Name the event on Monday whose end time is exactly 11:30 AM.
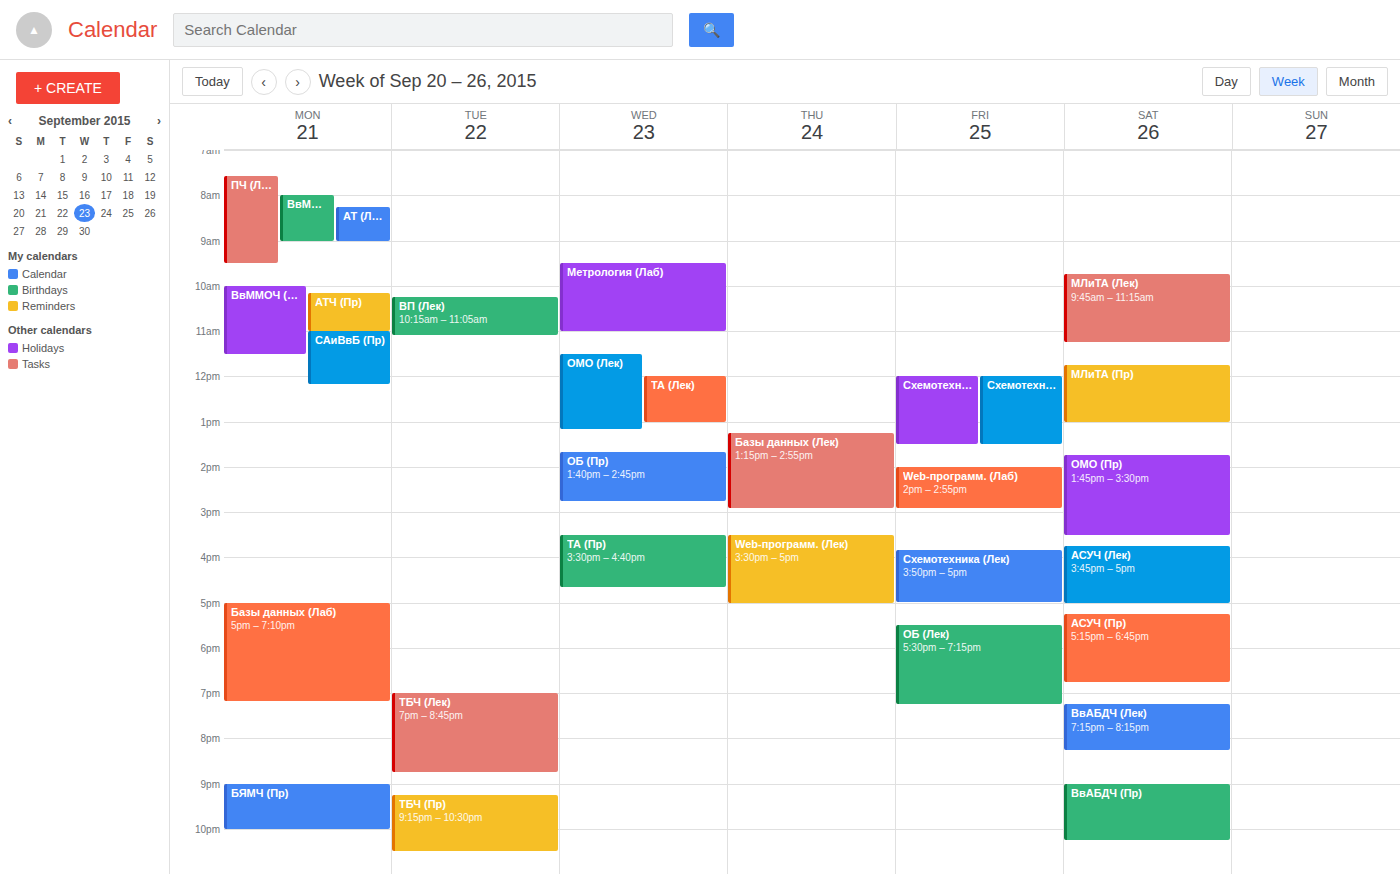
"ВвММОЧ (Пр)"